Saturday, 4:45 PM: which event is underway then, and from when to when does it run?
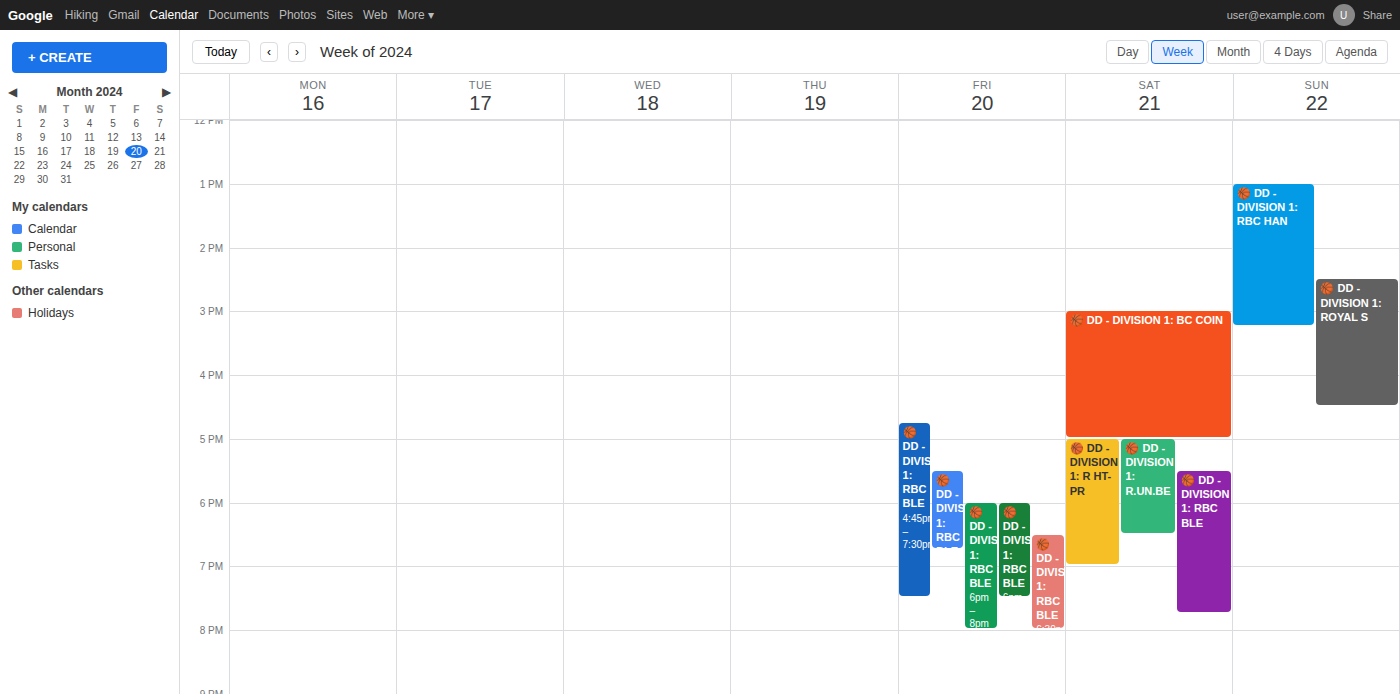
"🏀 DD - DIVISION 1: BC COIN", 3:00 PM to 5:00 PM